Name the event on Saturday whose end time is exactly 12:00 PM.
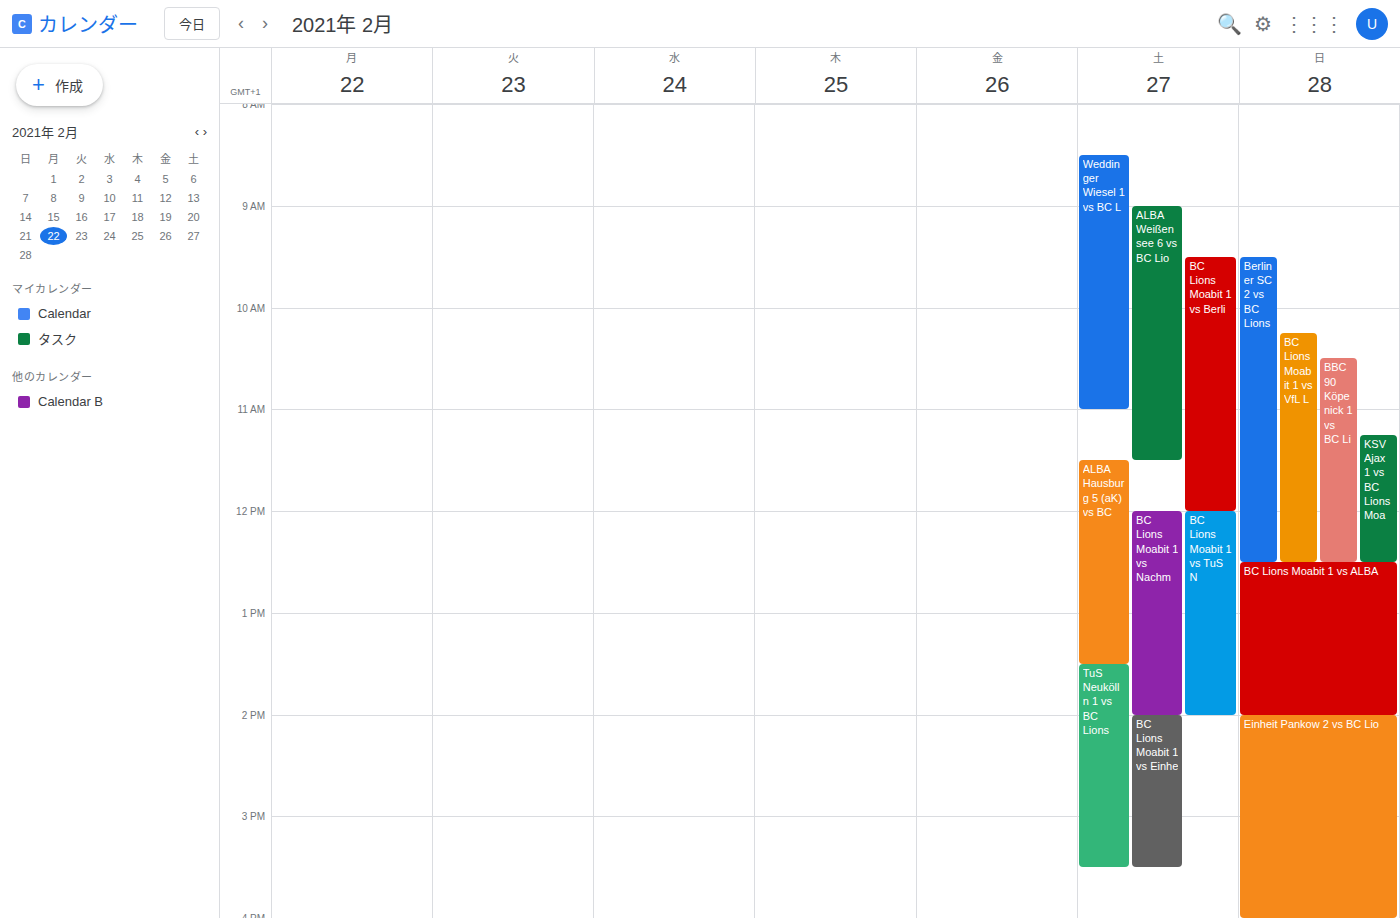
"BC Lions Moabit 1 vs Berli"